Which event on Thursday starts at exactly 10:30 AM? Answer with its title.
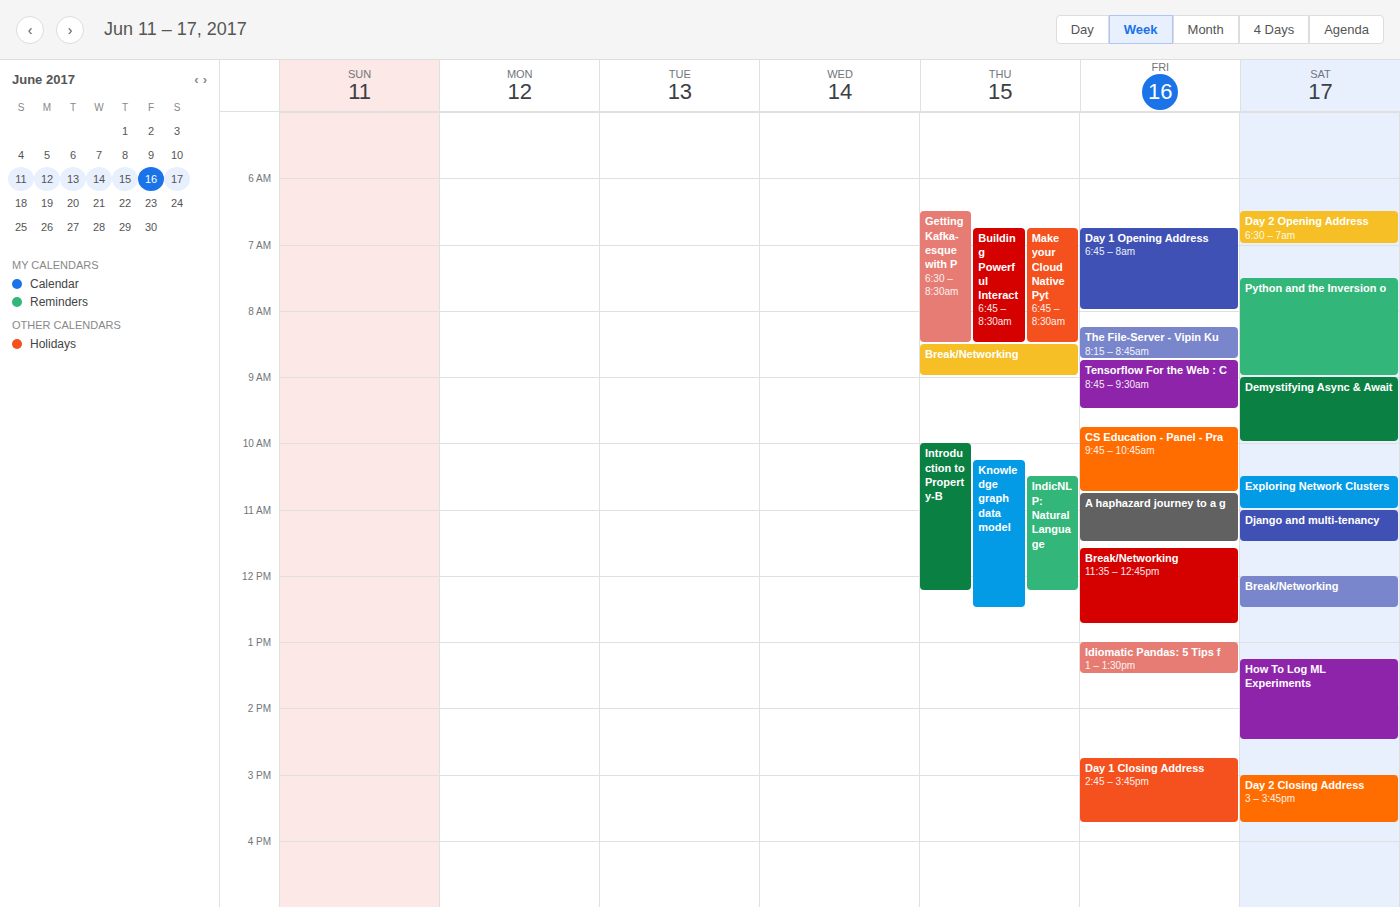
"IndicNLP: Natural Language"